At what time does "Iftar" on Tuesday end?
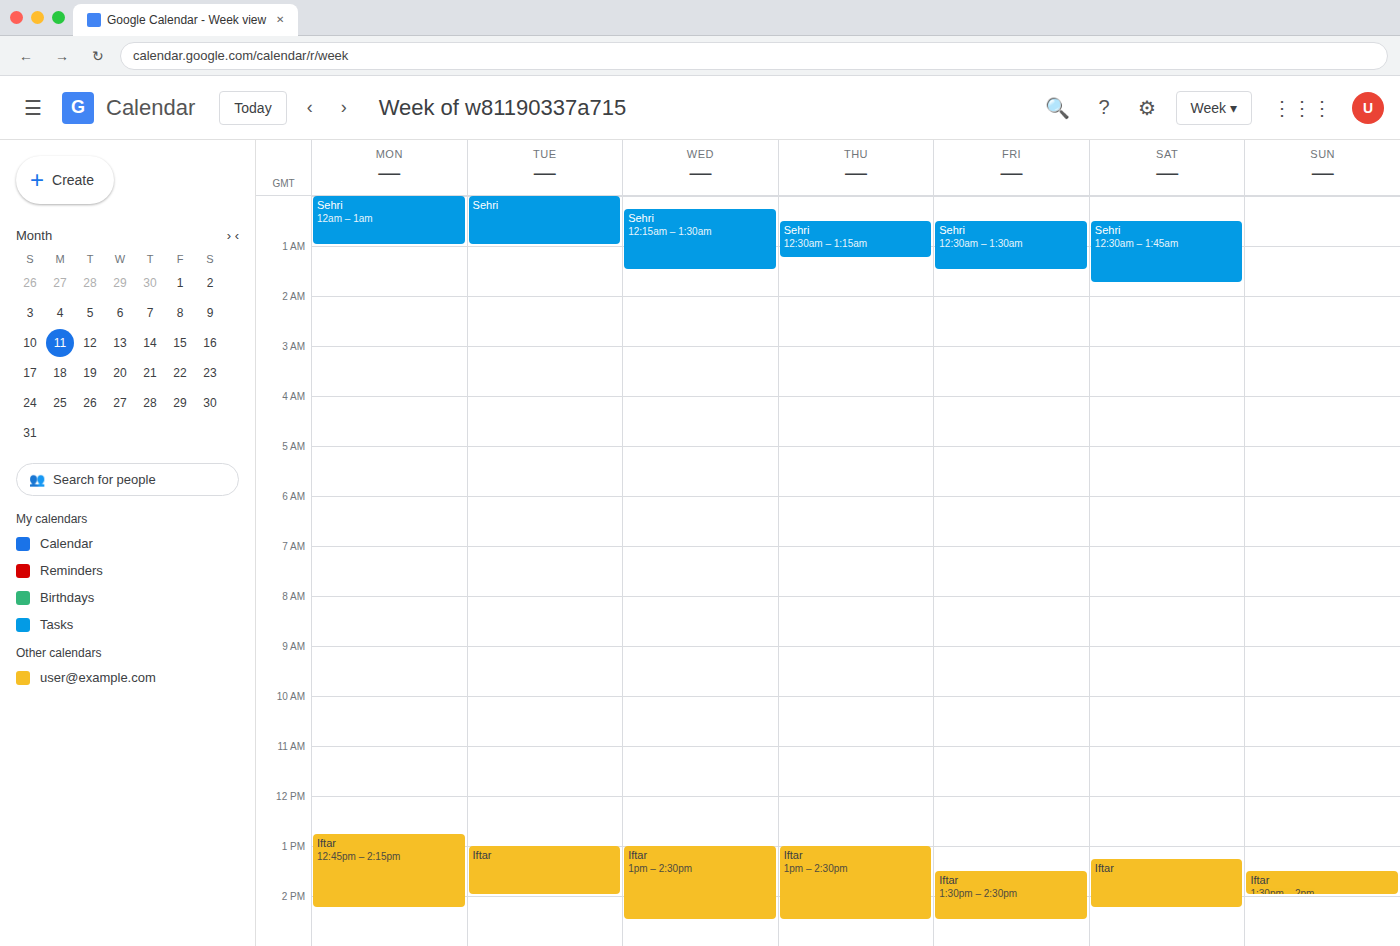
14:00